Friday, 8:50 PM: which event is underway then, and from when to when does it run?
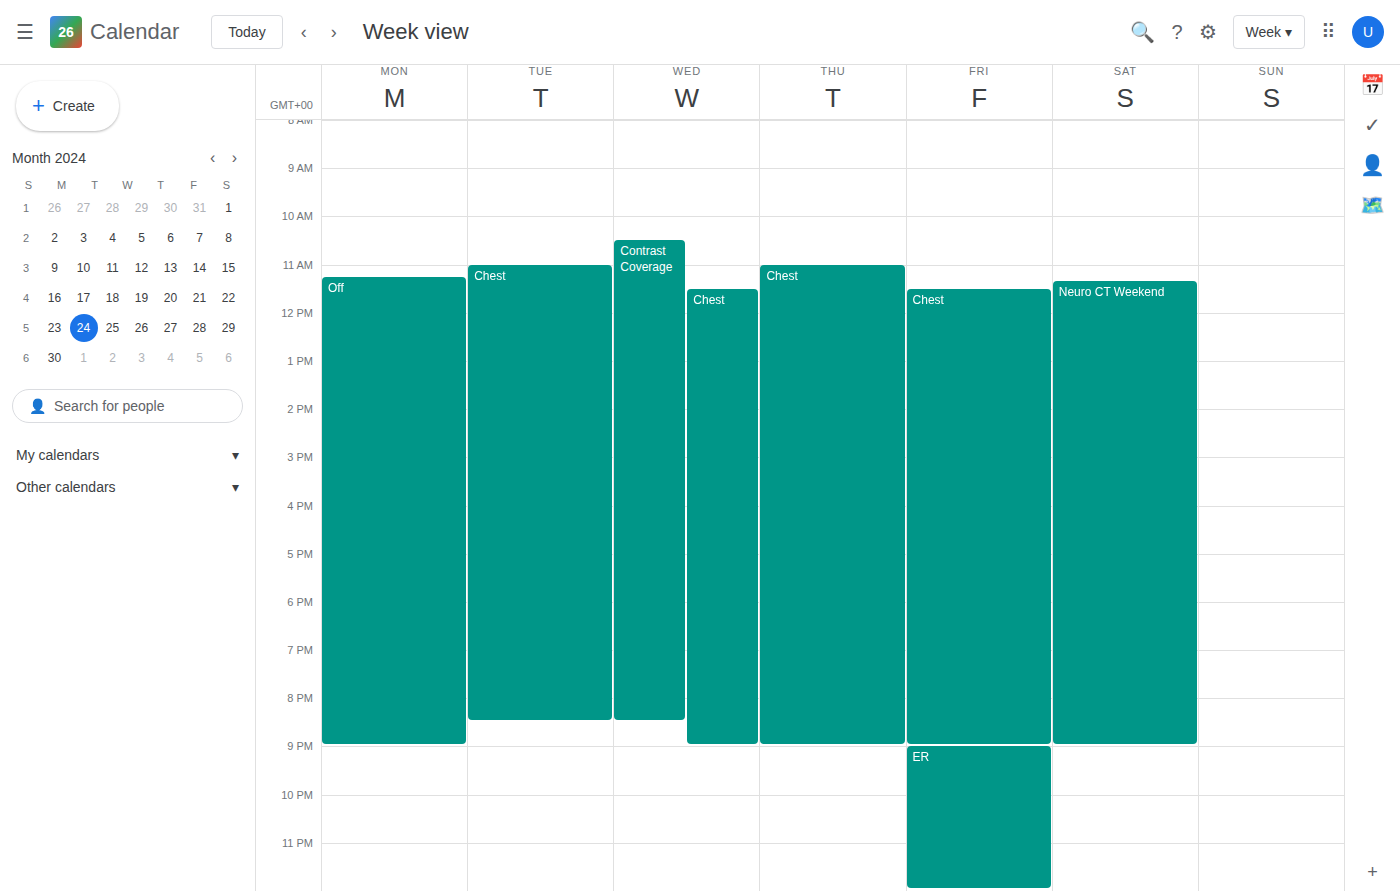
"Chest", 11:30 AM to 9:00 PM